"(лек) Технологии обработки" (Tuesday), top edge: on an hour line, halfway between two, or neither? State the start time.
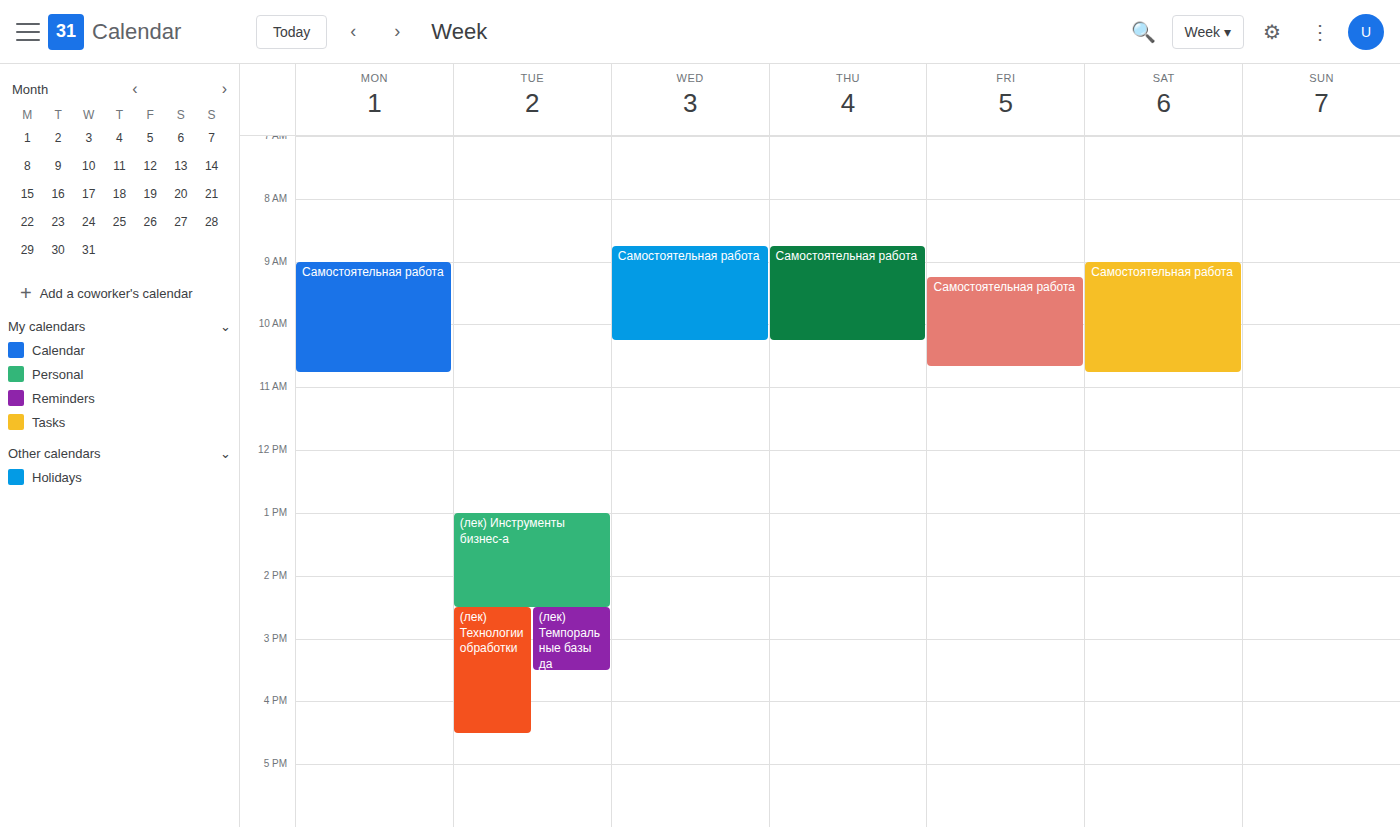
2:30 PM -- halfway between the 2 PM and 3 PM lines.